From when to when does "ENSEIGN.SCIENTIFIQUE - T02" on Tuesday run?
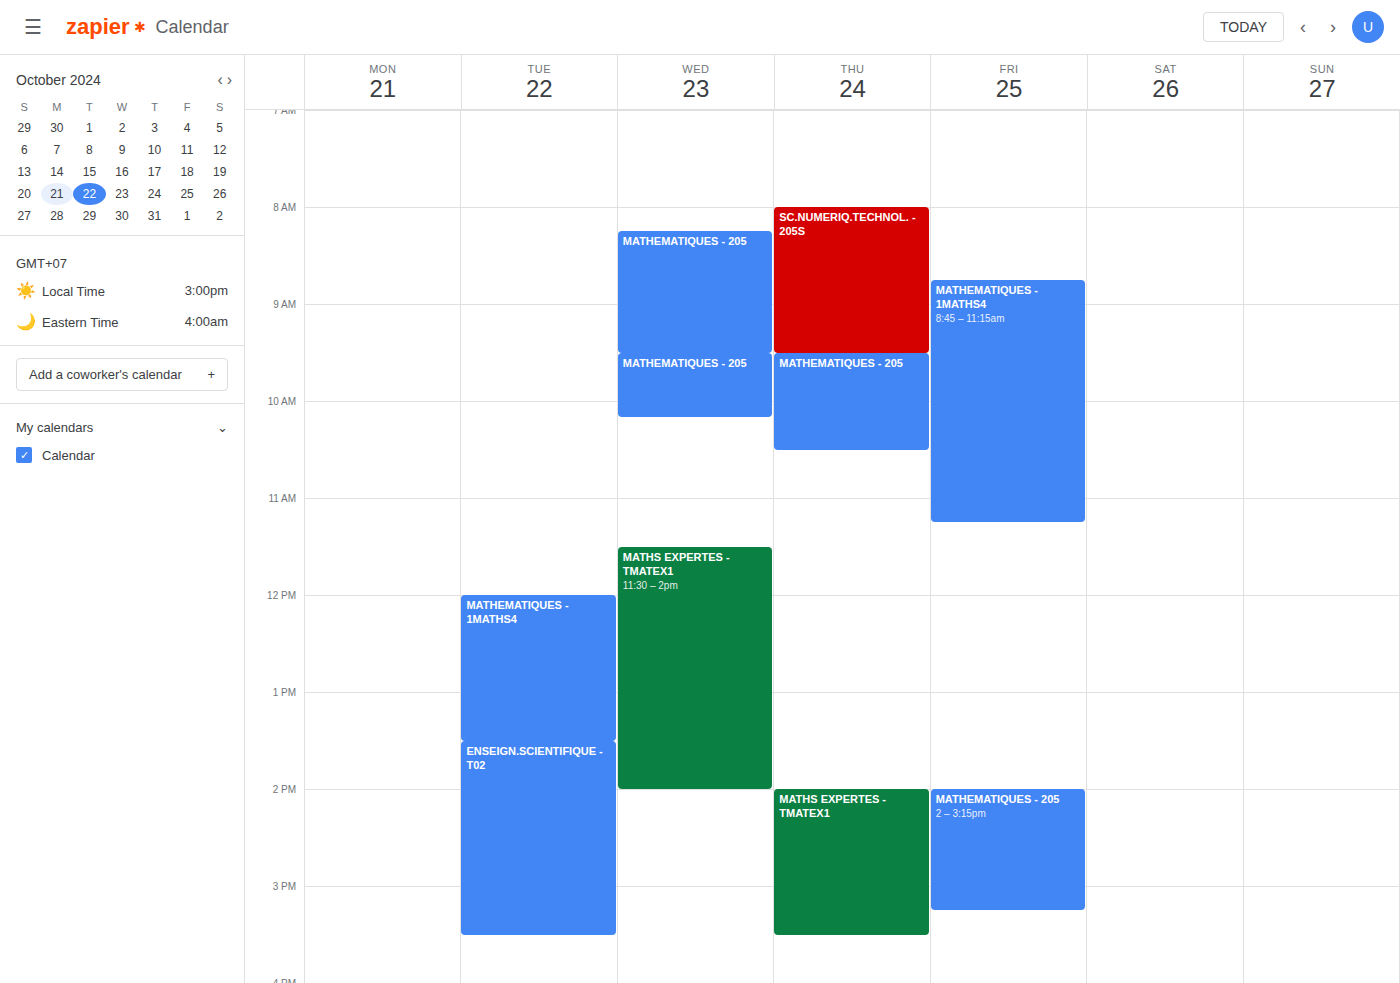
1:30 PM to 3:30 PM